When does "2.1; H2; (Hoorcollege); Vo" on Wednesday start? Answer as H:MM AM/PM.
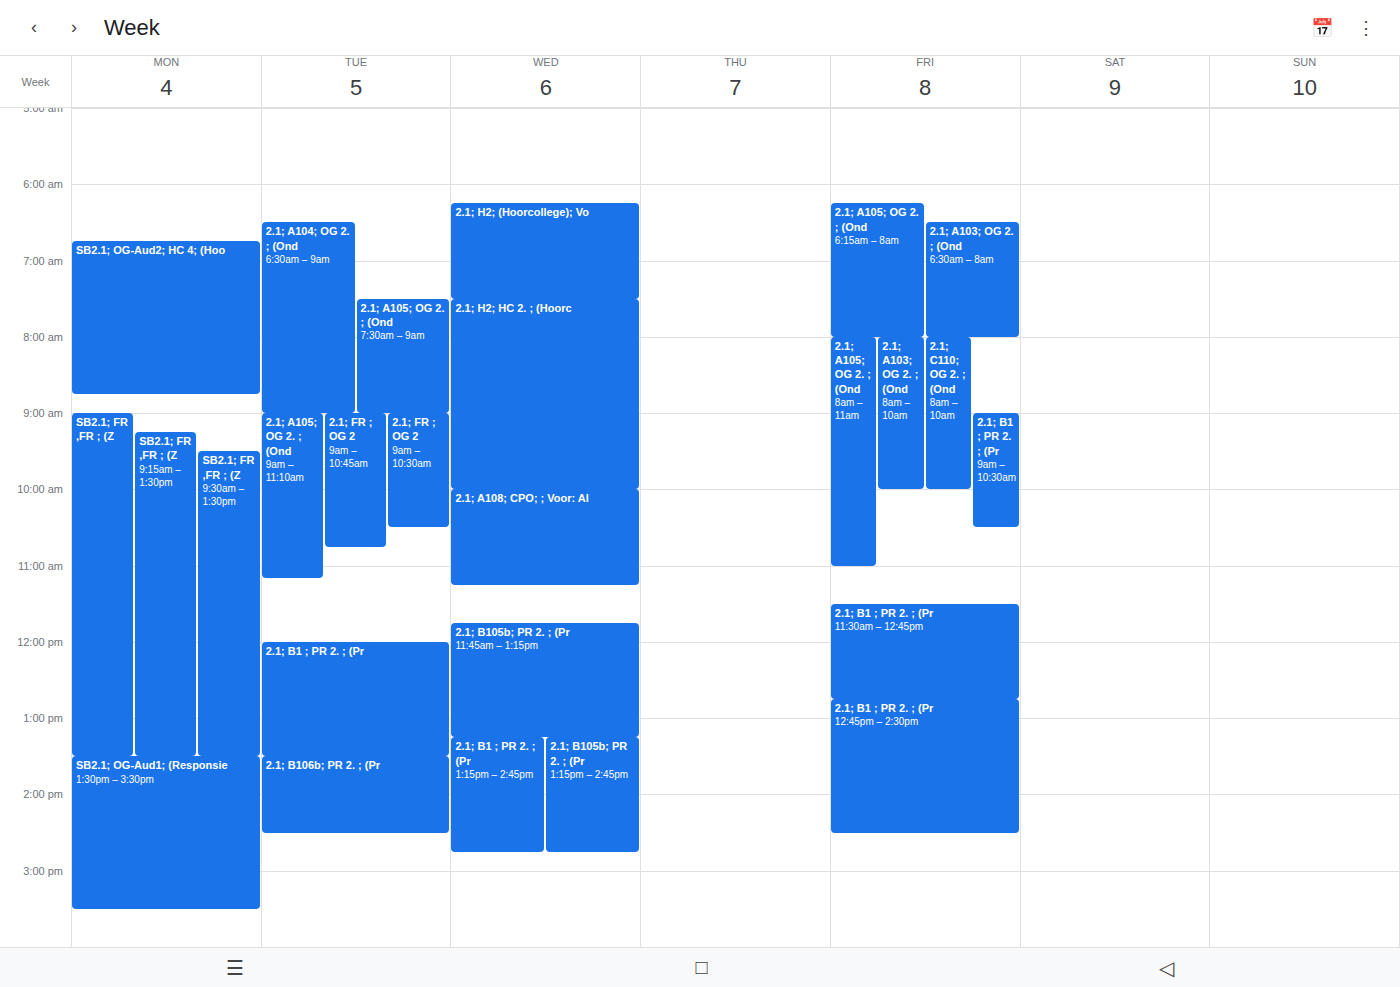
6:15 AM